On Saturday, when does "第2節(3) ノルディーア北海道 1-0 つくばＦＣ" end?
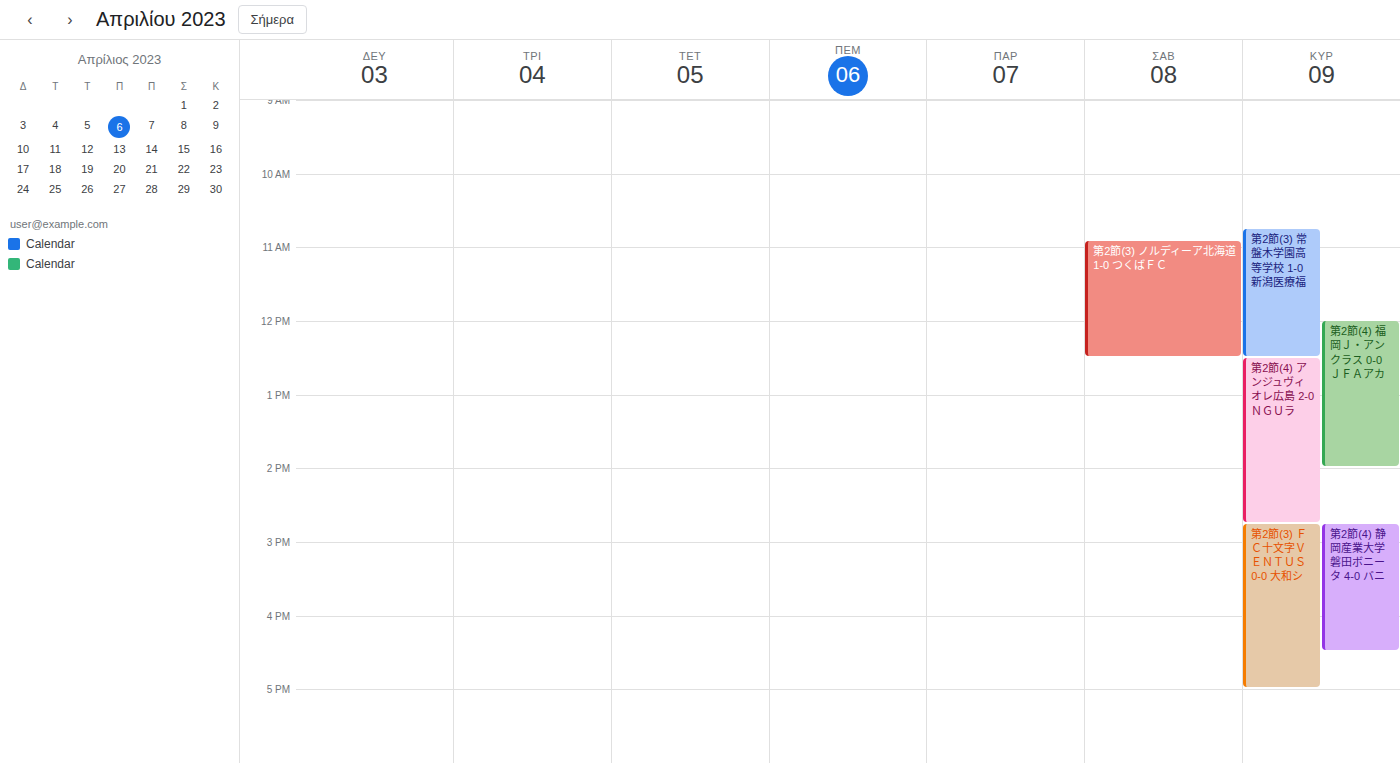
12:30 PM